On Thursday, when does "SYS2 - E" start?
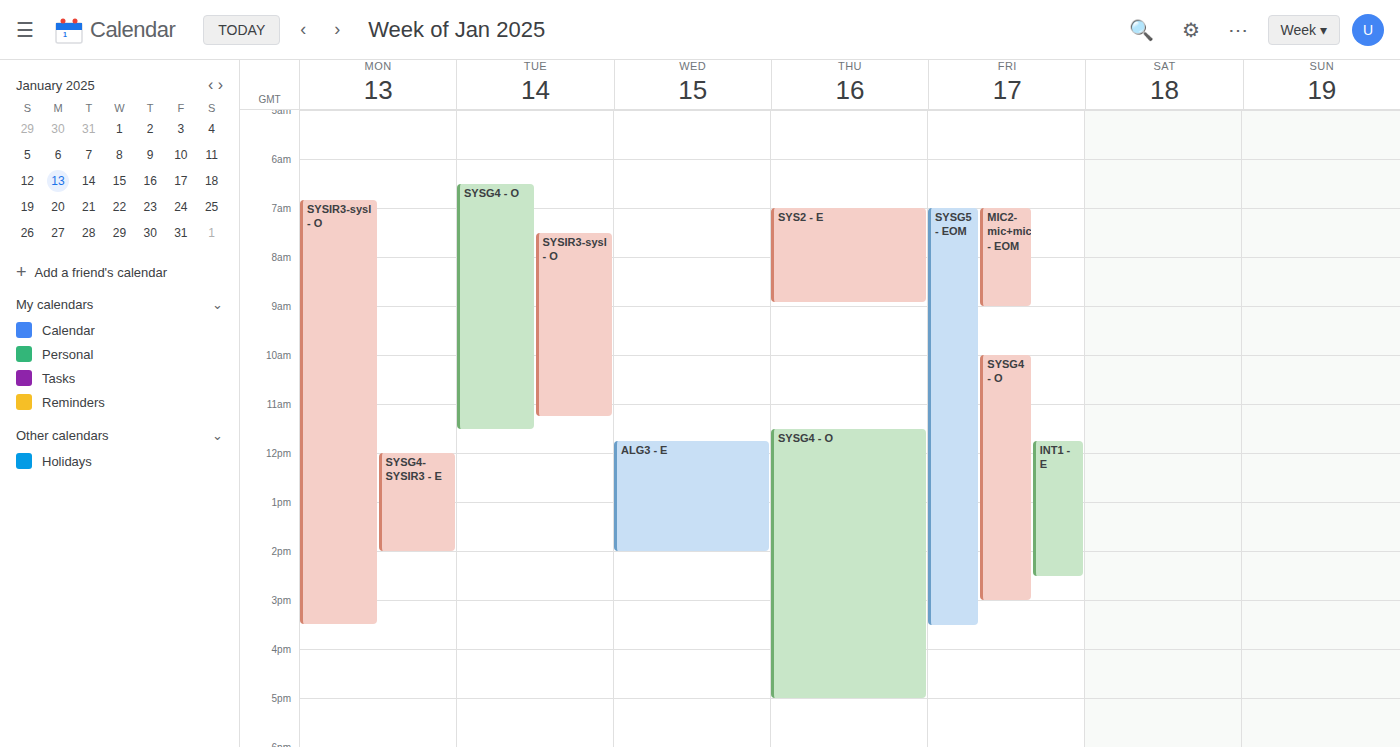
7:00 AM